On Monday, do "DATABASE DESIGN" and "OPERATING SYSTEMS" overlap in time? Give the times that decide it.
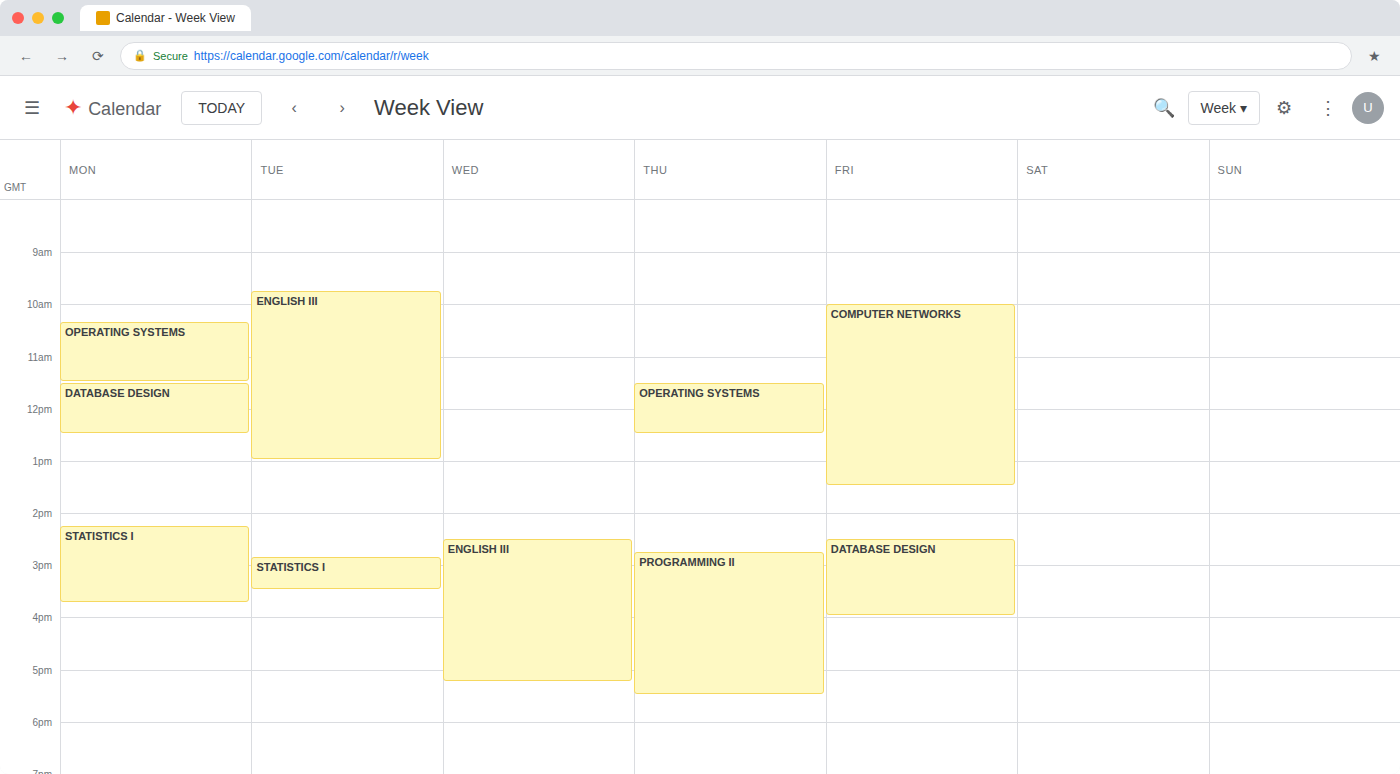
"OPERATING SYSTEMS" ends at 11:30, exactly when "DATABASE DESIGN" starts -- they touch but do not overlap.